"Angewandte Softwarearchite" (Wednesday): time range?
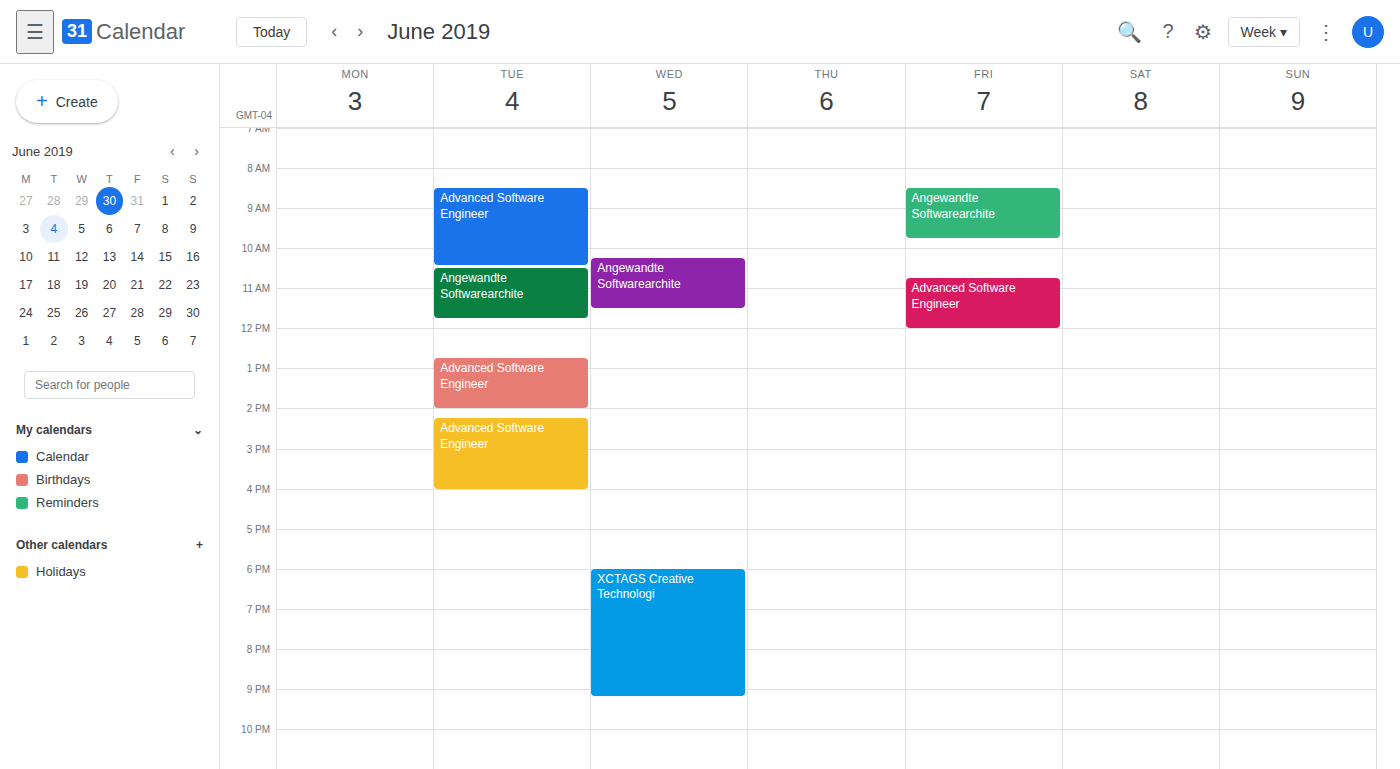
10:15 AM to 11:30 AM